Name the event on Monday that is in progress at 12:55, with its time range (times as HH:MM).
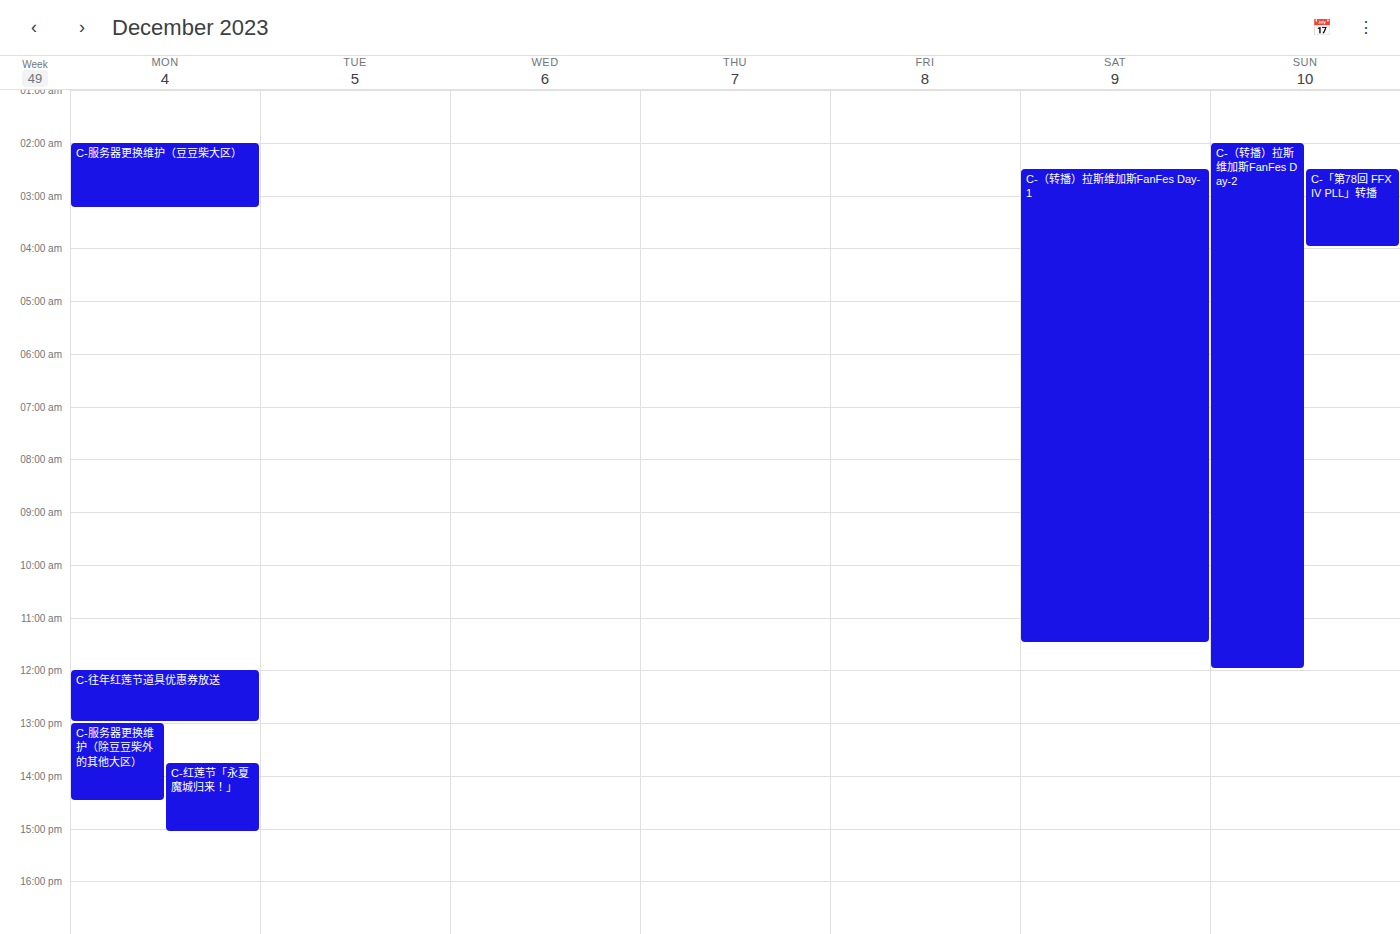
"C-往年红莲节道具优惠券放送", 12:00 to 13:00